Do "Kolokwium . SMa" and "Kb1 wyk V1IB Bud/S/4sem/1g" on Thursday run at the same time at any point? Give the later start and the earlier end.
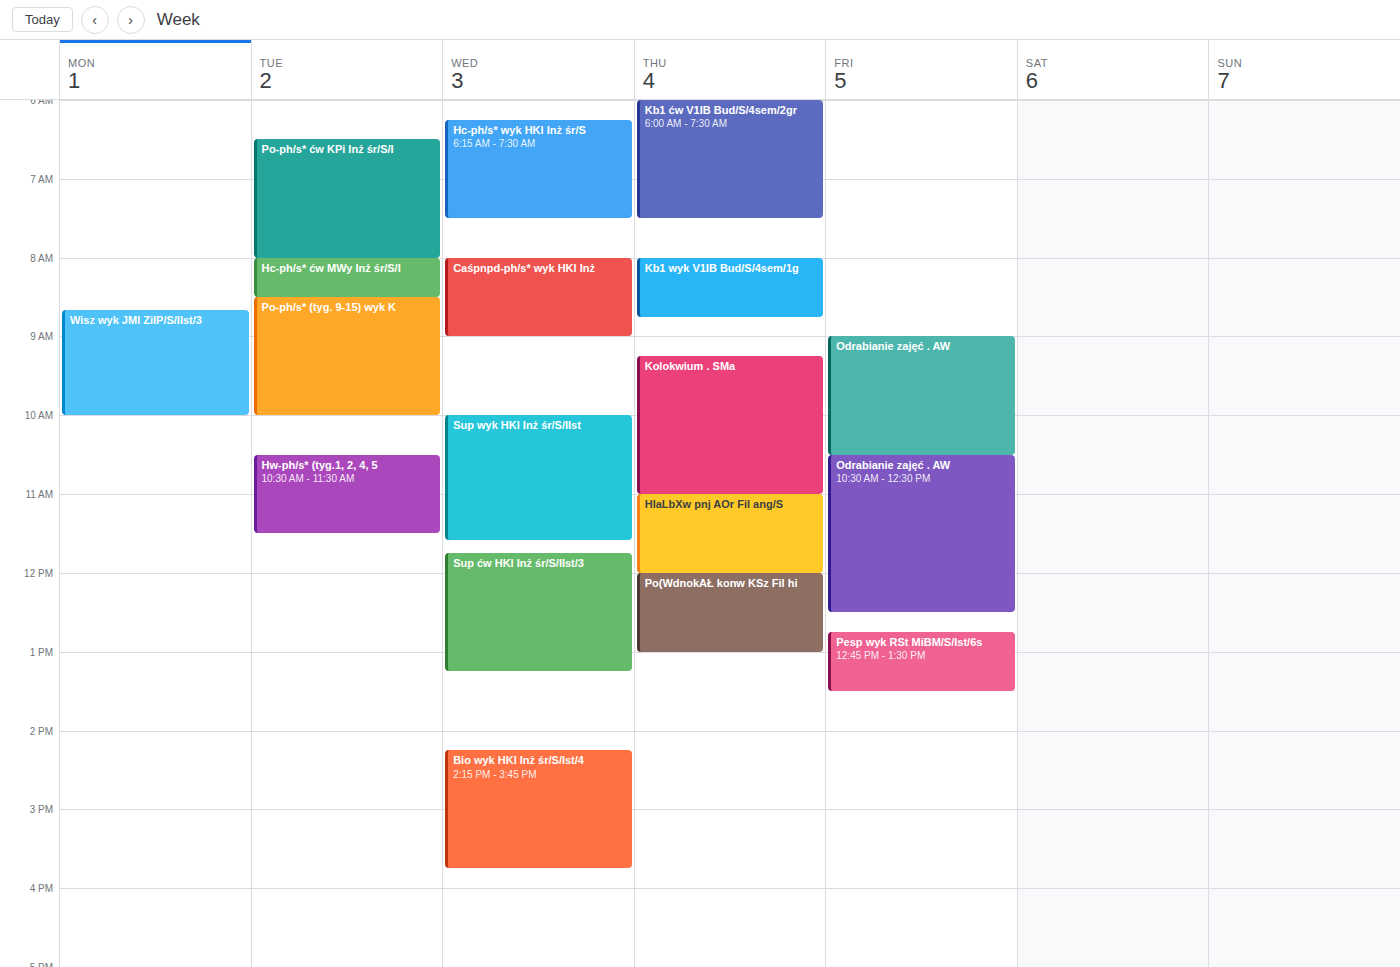
"Kb1 wyk V1IB Bud/S/4sem/1g" ends at 8:45 AM and "Kolokwium . SMa" starts at 9:15 AM -- no overlap.